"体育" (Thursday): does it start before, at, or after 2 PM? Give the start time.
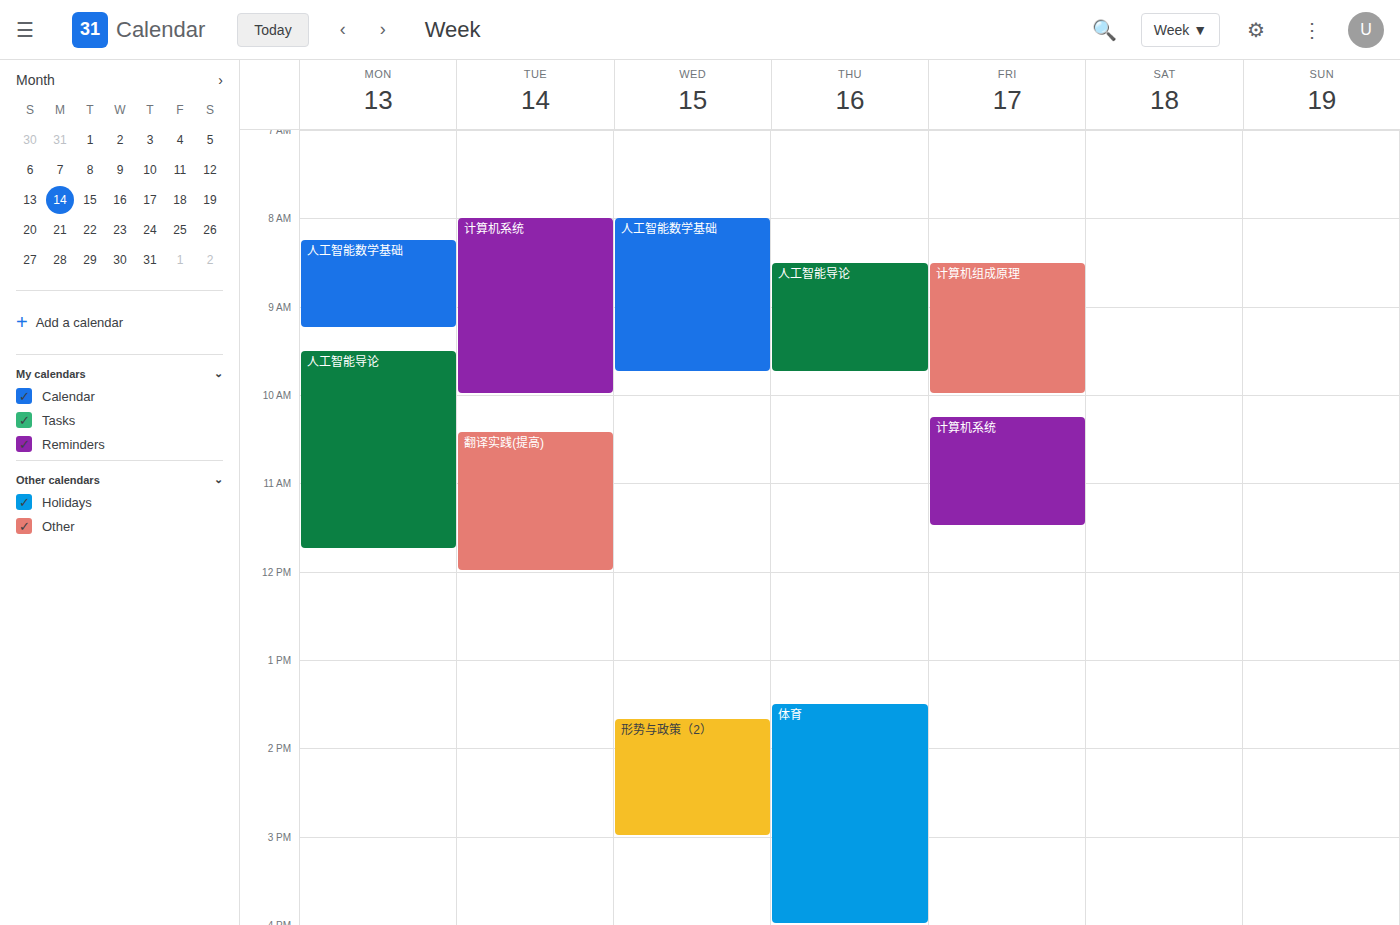
1:30 PM -- before 2 PM, 30 minutes above the 2 PM line.